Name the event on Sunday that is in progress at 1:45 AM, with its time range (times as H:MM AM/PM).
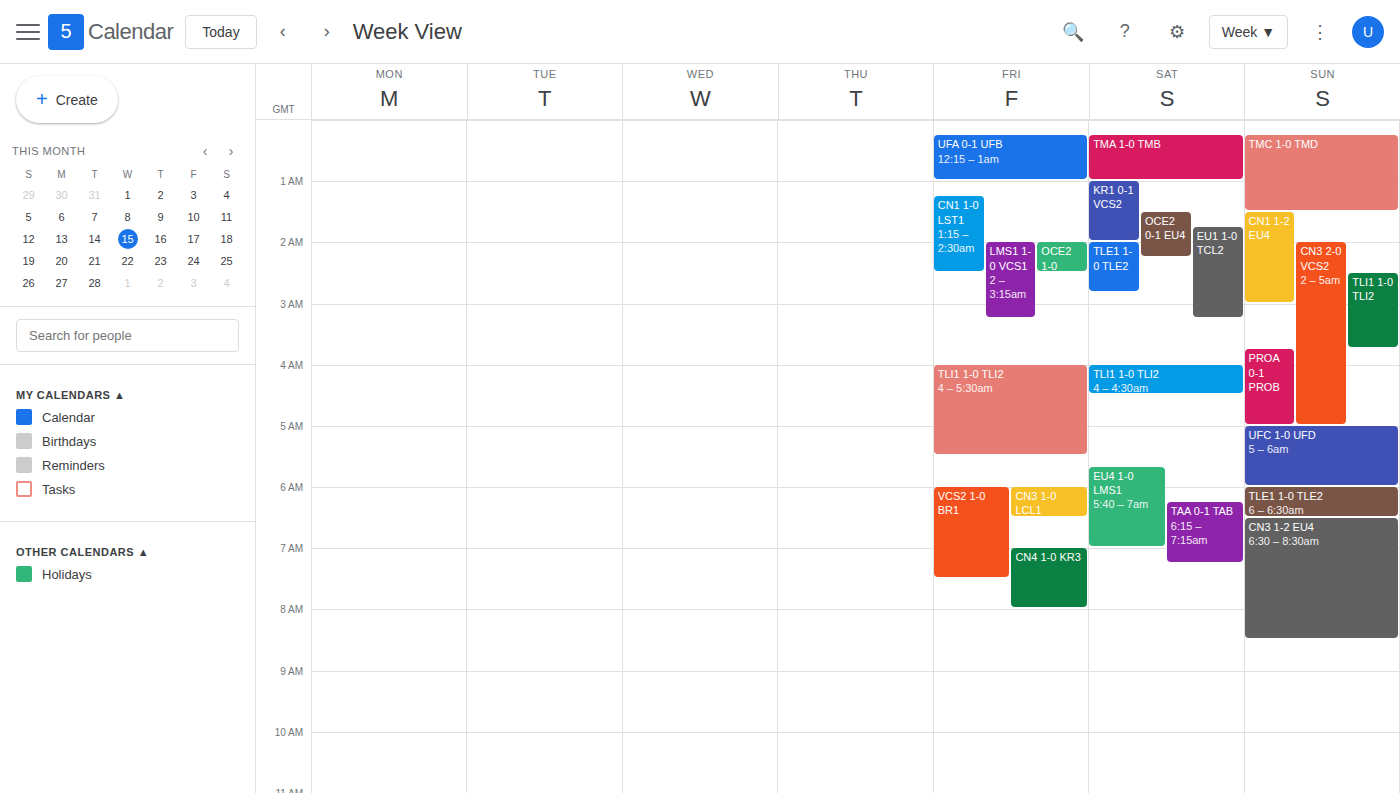
"CN1 1-2 EU4", 1:30 AM to 3:00 AM